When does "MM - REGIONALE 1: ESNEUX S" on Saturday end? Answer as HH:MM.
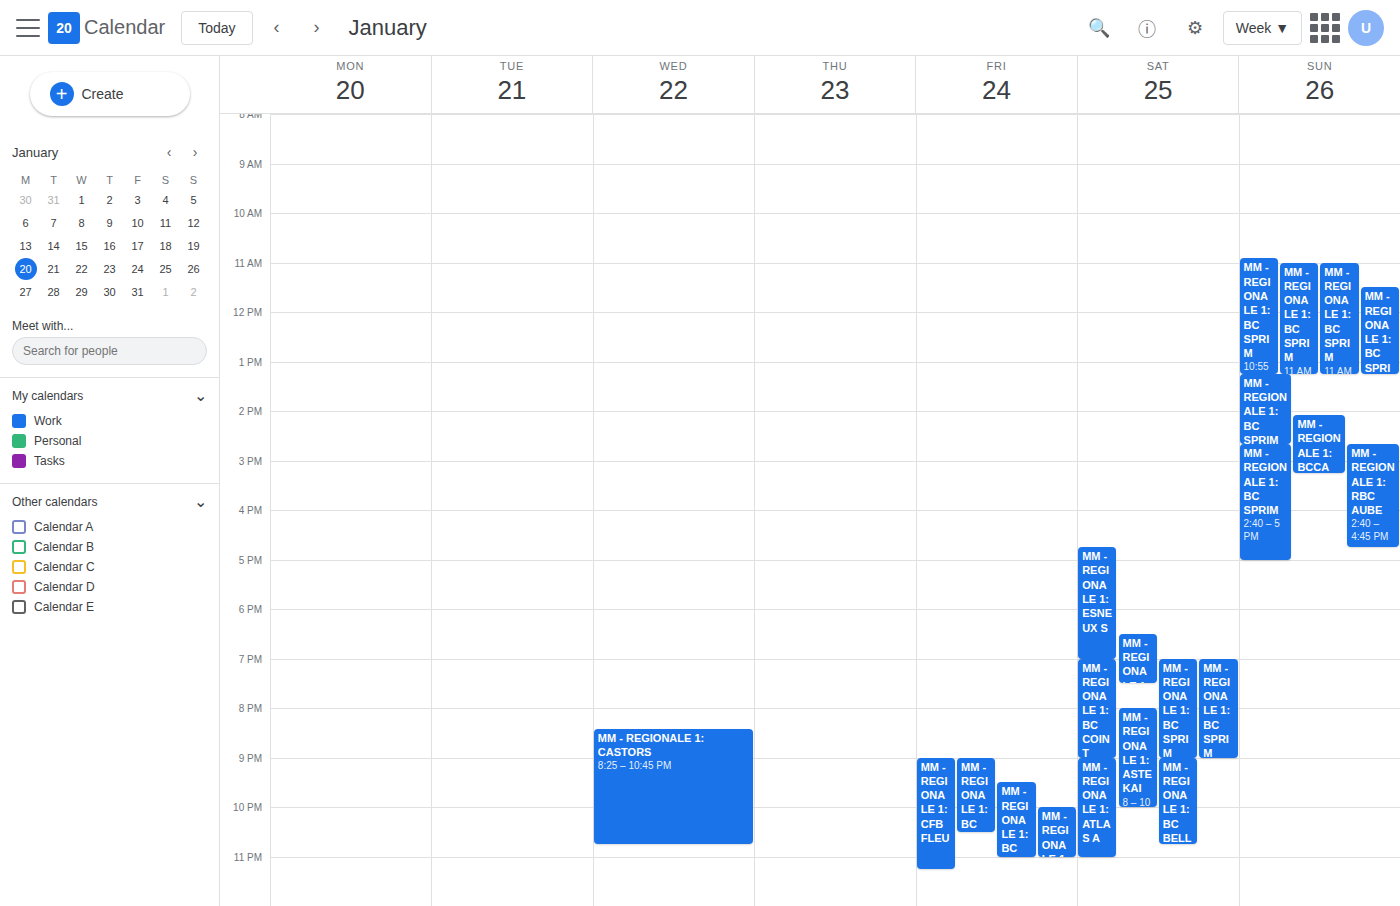
19:00